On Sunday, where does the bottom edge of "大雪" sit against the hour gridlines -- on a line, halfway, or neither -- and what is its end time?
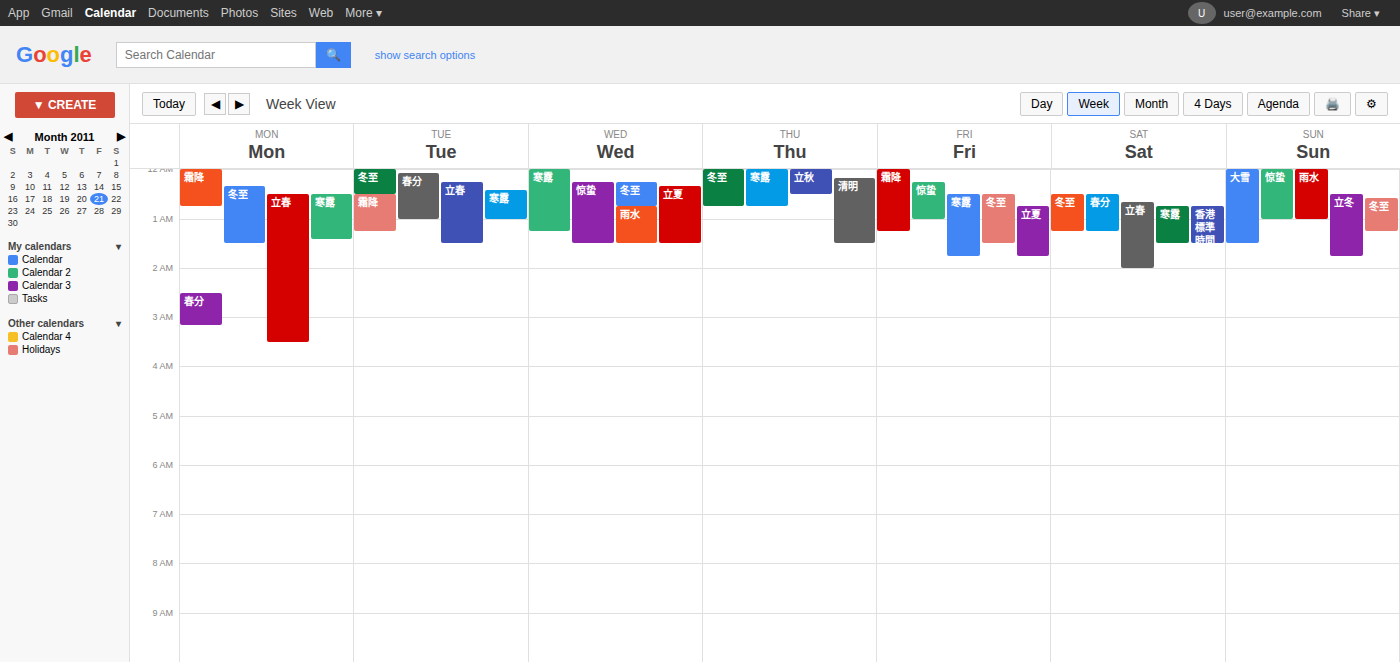
1:30 AM -- halfway between the 1 AM and 2 AM lines.